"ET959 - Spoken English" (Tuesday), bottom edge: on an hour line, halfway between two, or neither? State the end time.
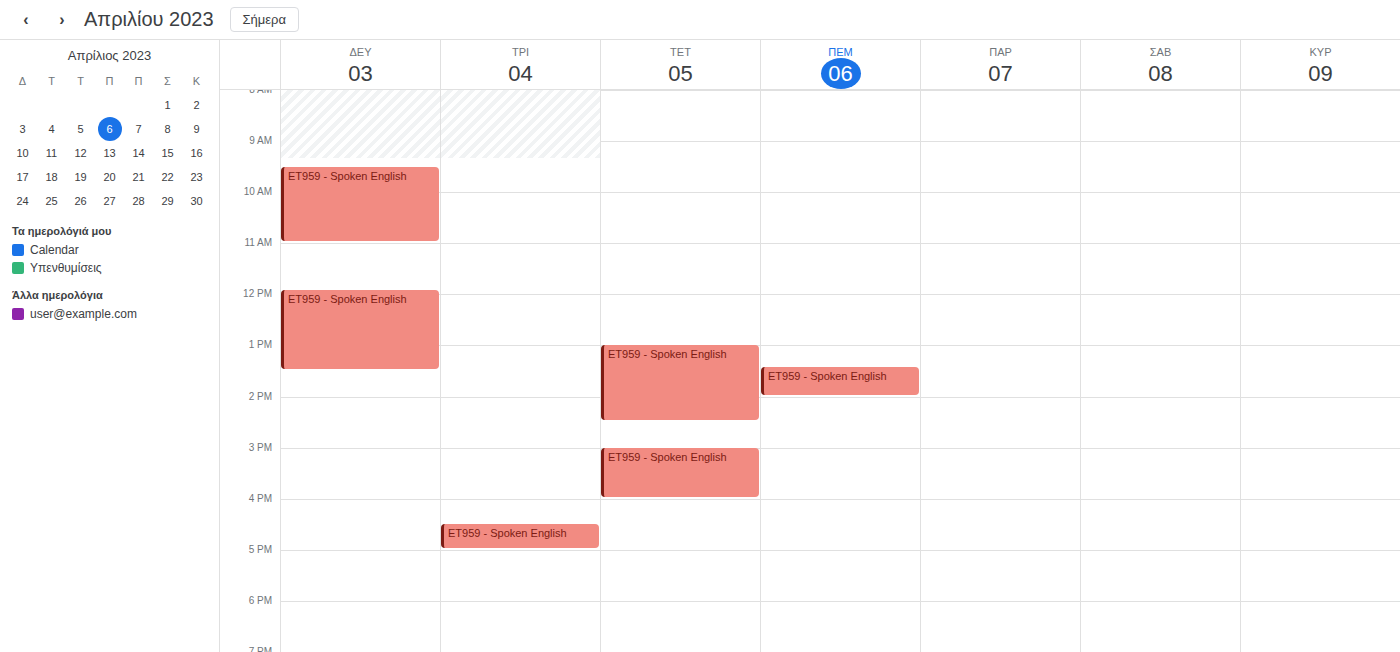
5:00 PM -- exactly on the 5 PM line.